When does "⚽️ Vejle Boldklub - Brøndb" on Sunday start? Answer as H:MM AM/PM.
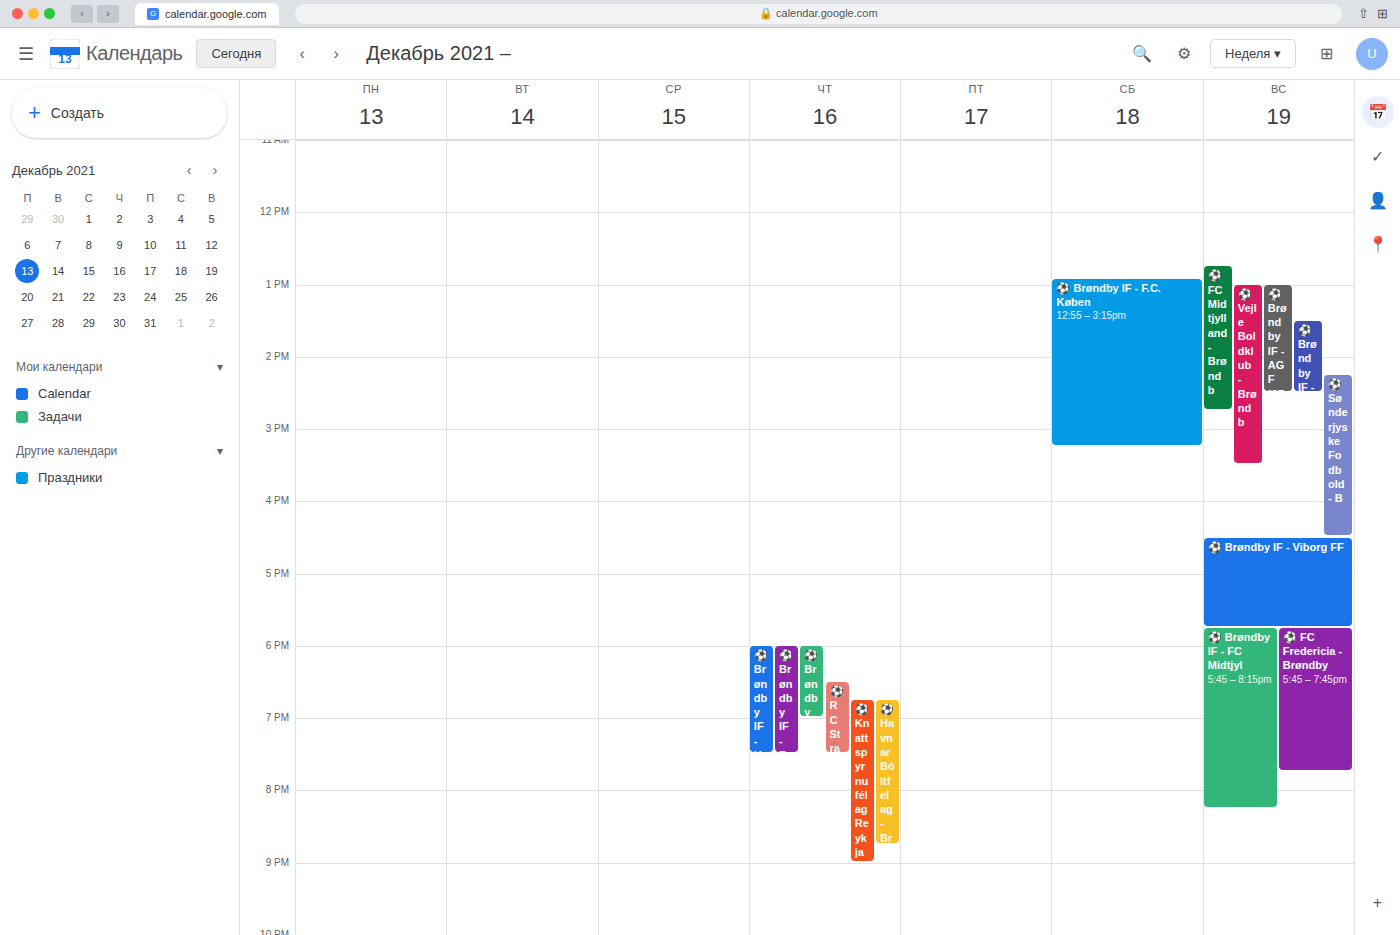
1:00 PM